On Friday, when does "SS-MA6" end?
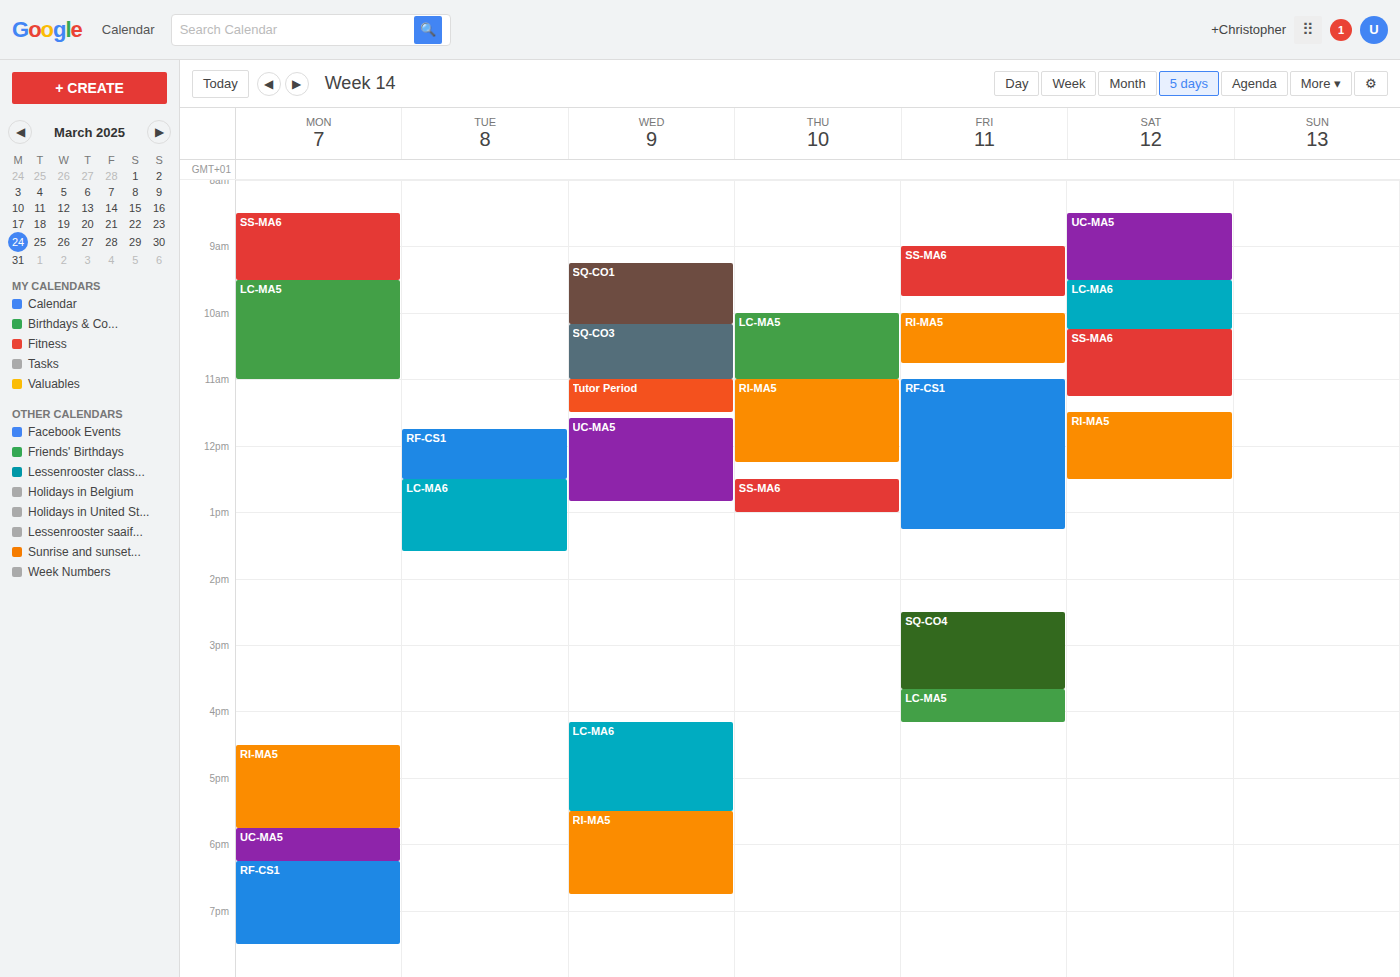
9:45 AM